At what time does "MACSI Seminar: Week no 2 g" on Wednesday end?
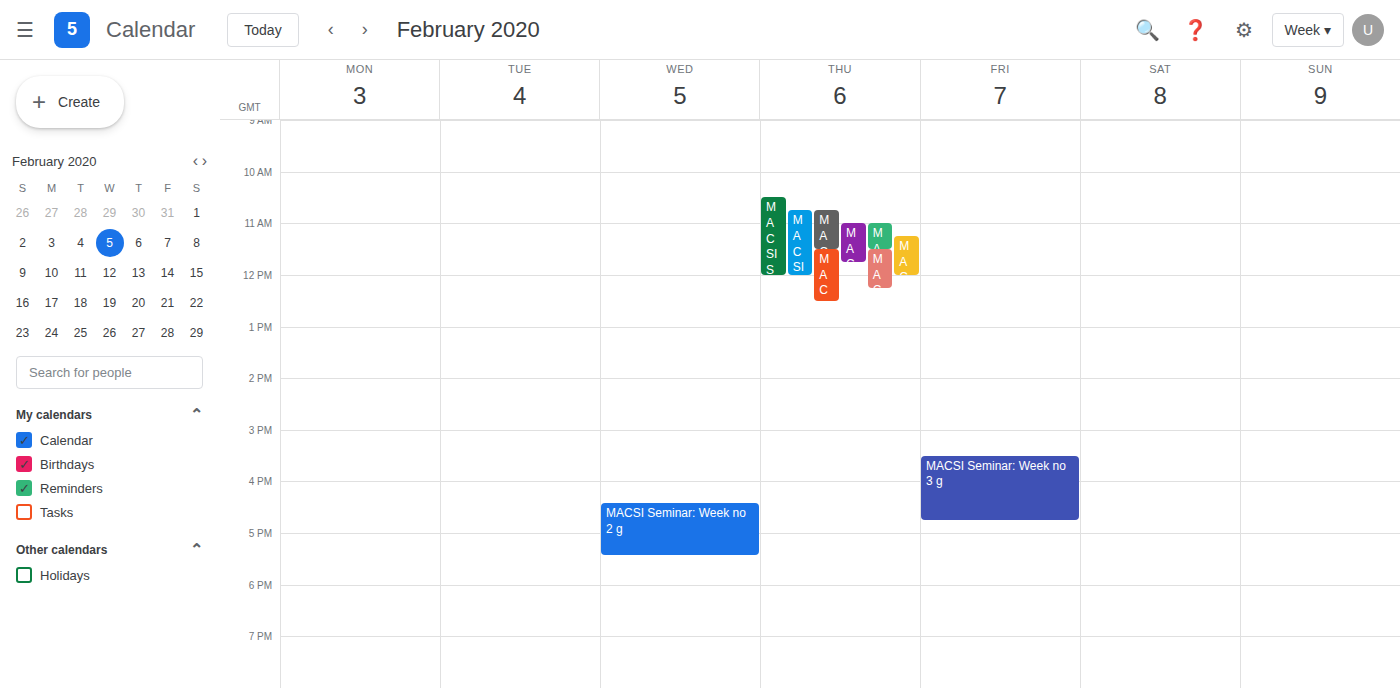
5:25 PM